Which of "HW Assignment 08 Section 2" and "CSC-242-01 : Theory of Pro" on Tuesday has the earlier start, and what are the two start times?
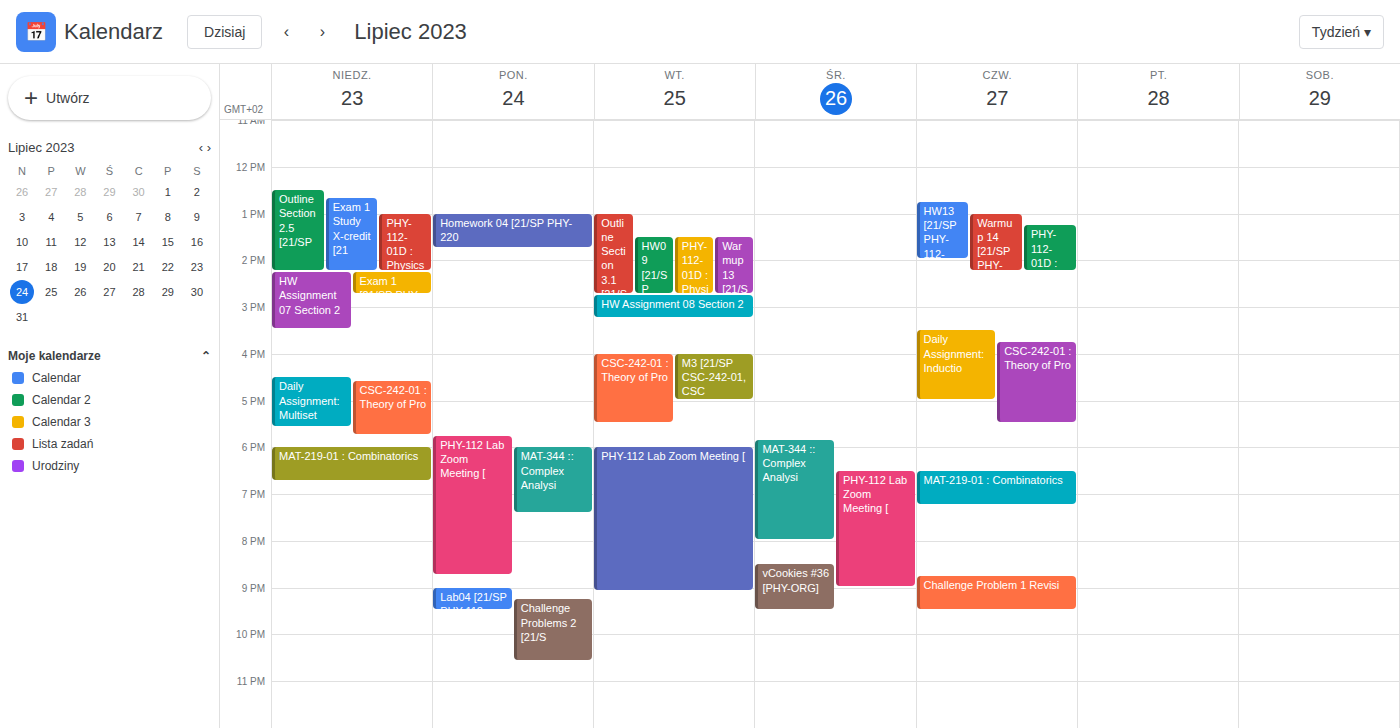
"HW Assignment 08 Section 2" 2:45 PM; "CSC-242-01 : Theory of Pro" 4:00 PM.